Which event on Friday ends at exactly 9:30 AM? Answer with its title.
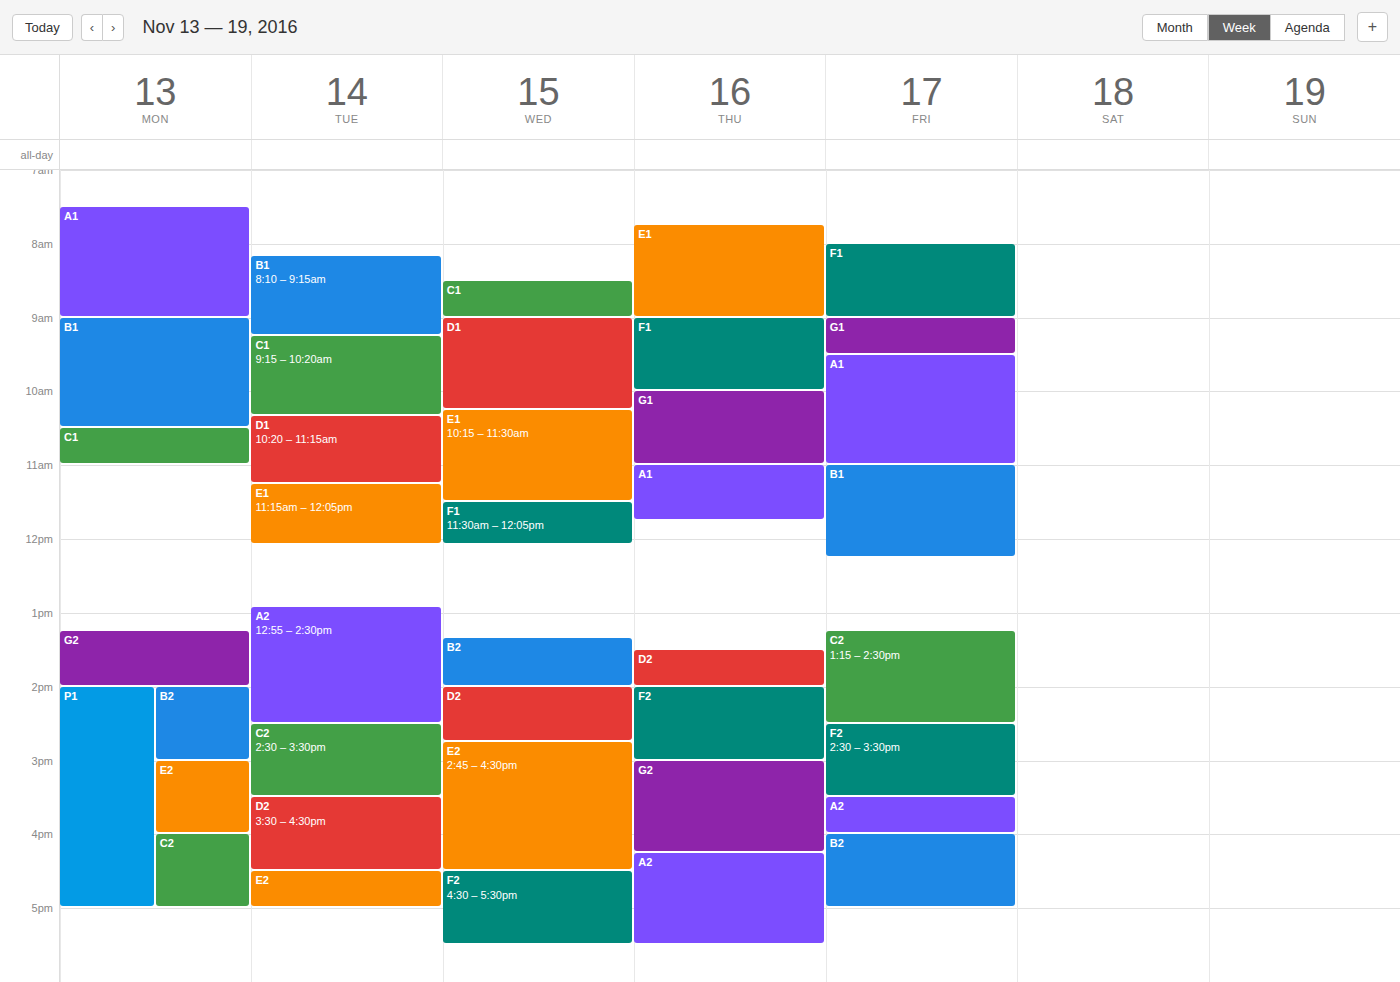
"G1"